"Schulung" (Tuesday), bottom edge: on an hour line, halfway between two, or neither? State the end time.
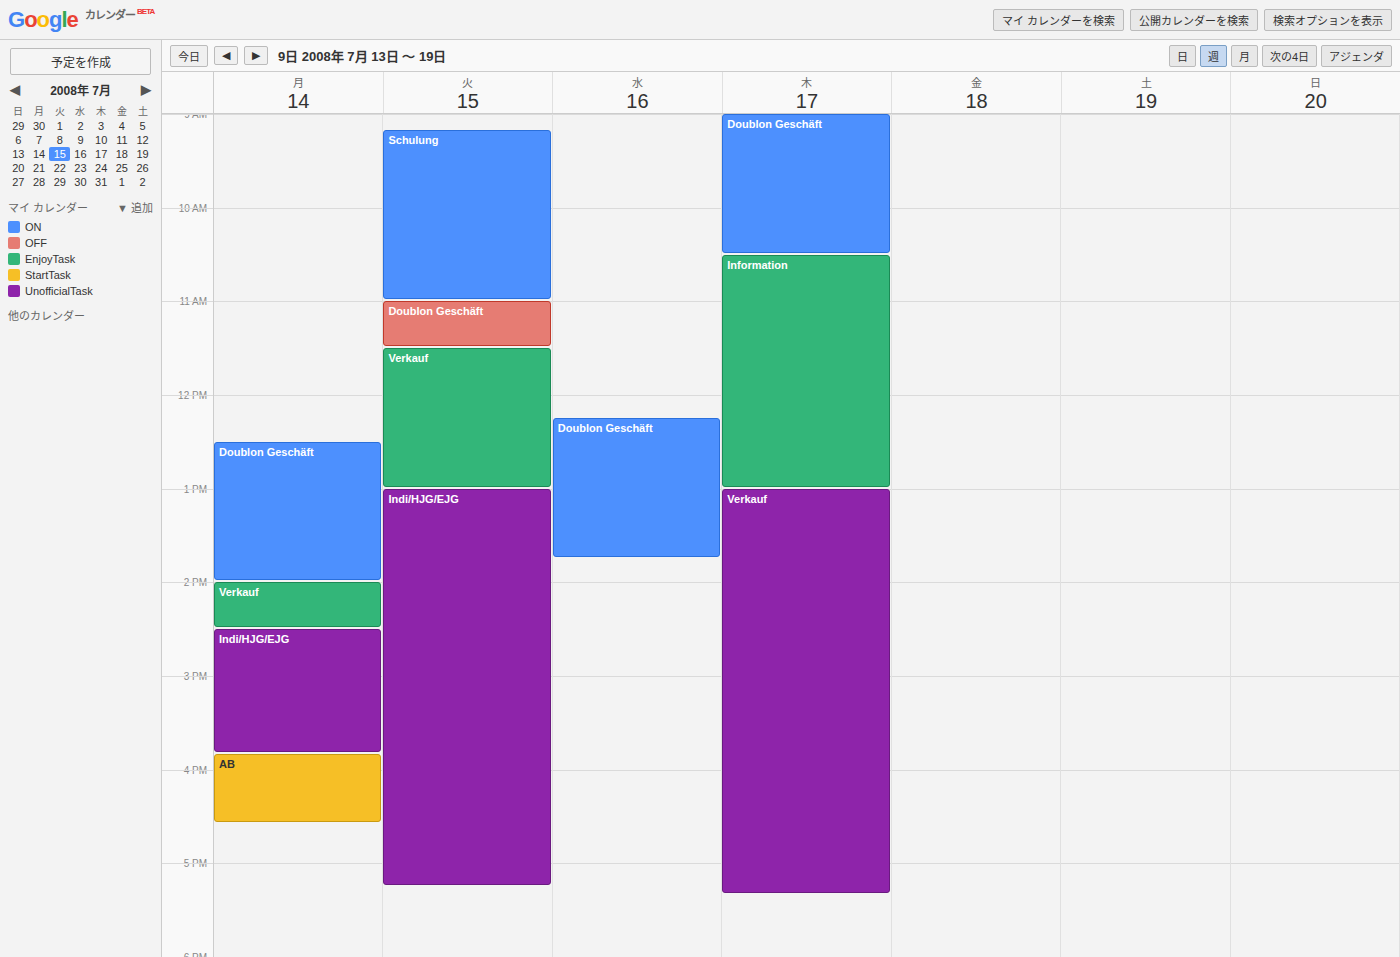
11:00 AM -- exactly on the 11 AM line.